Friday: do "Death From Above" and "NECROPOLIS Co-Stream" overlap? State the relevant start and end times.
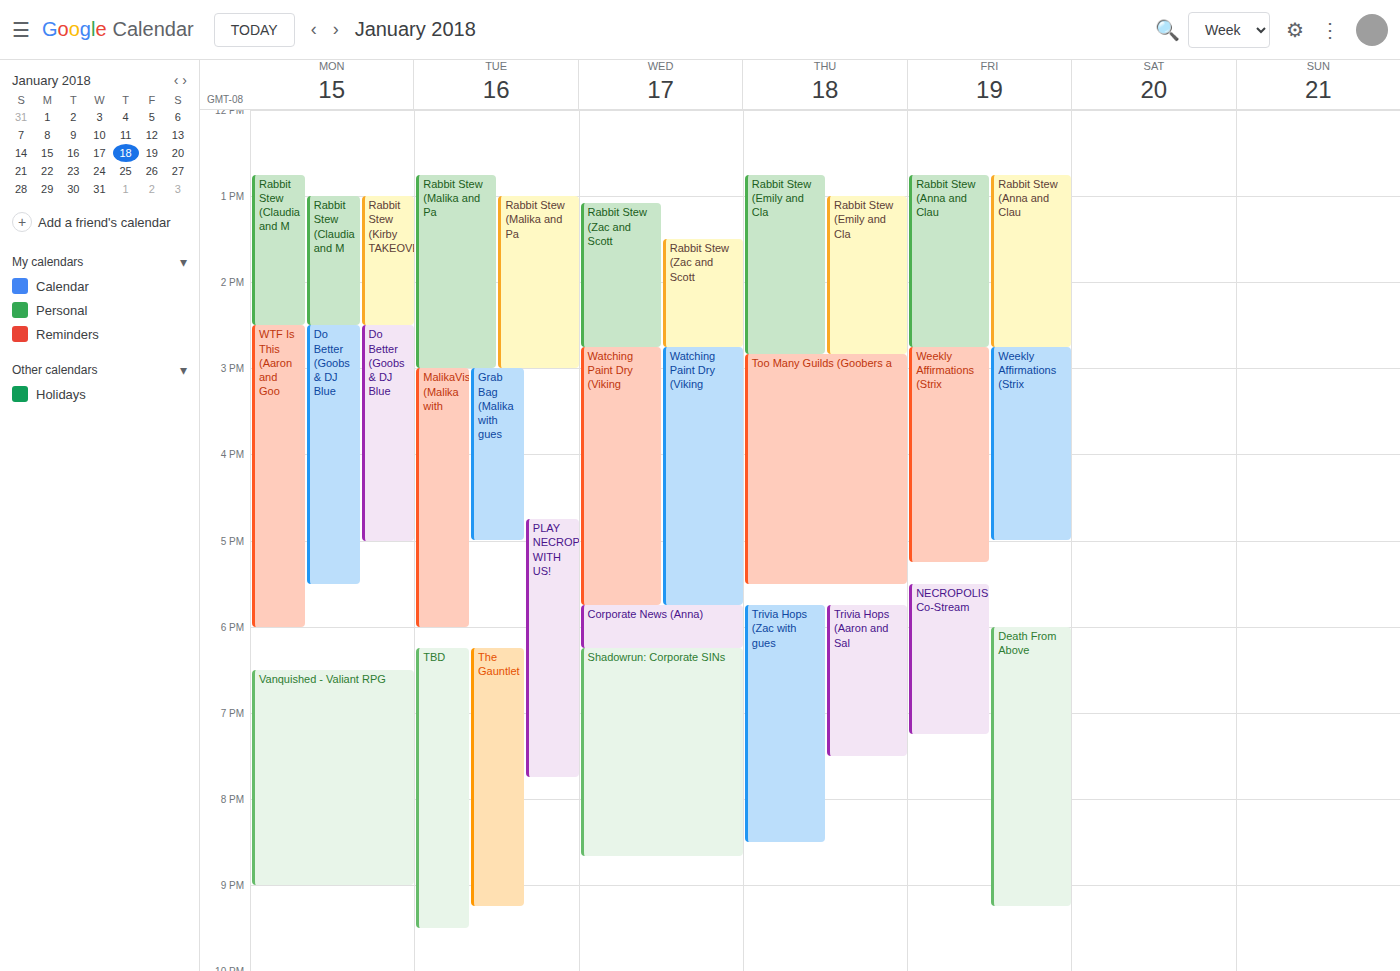
"Death From Above" starts at 6:00 PM, before "NECROPOLIS Co-Stream" ends at 7:15 PM -- they overlap.